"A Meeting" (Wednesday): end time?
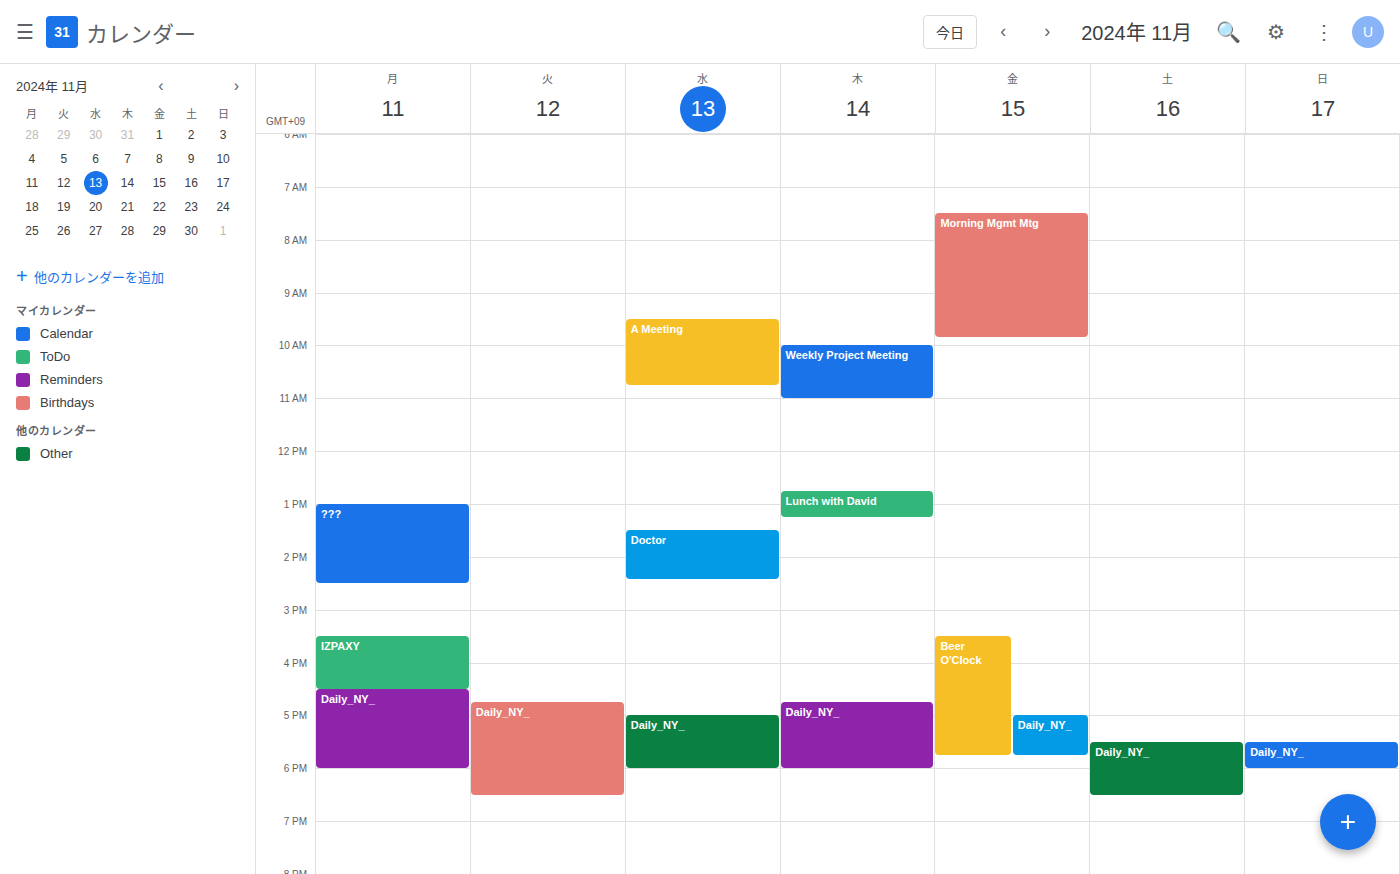
10:45 AM